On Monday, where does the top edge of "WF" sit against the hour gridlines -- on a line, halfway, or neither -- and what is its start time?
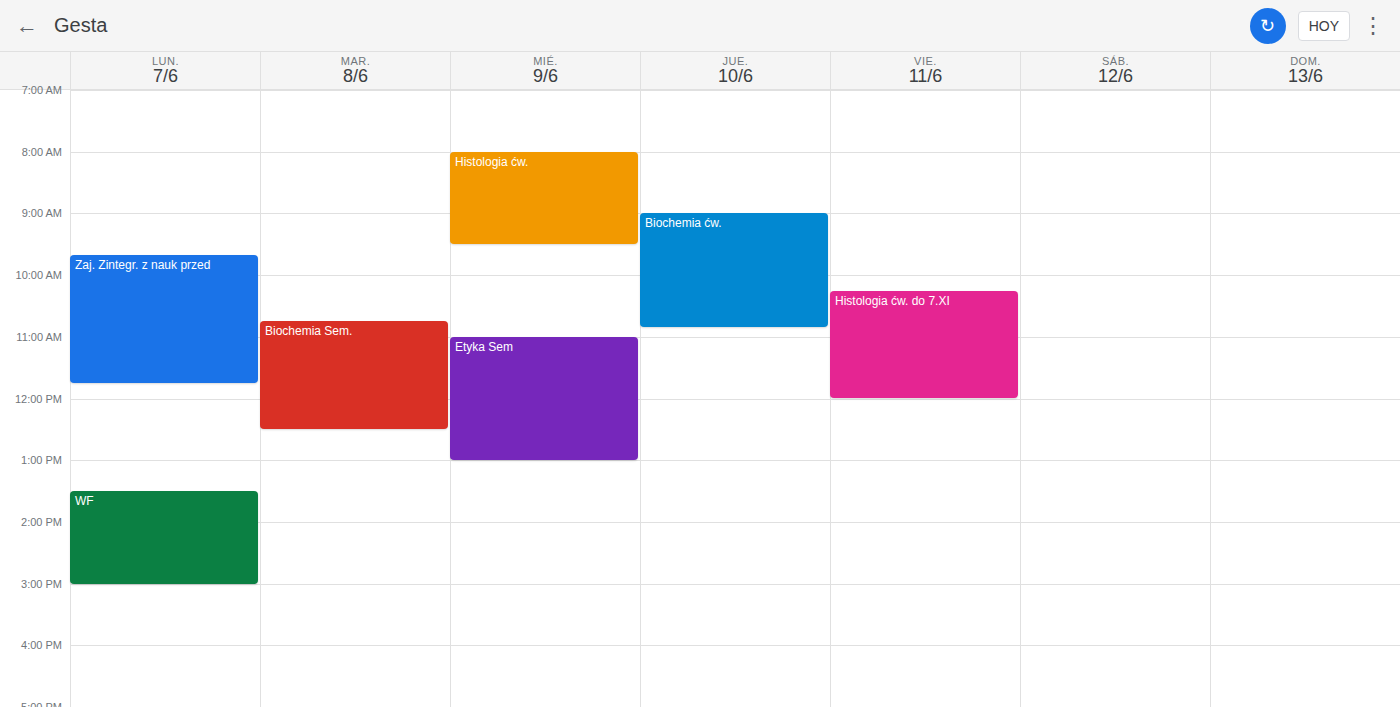
13:30 -- halfway between the 13:00 and 14:00 lines.